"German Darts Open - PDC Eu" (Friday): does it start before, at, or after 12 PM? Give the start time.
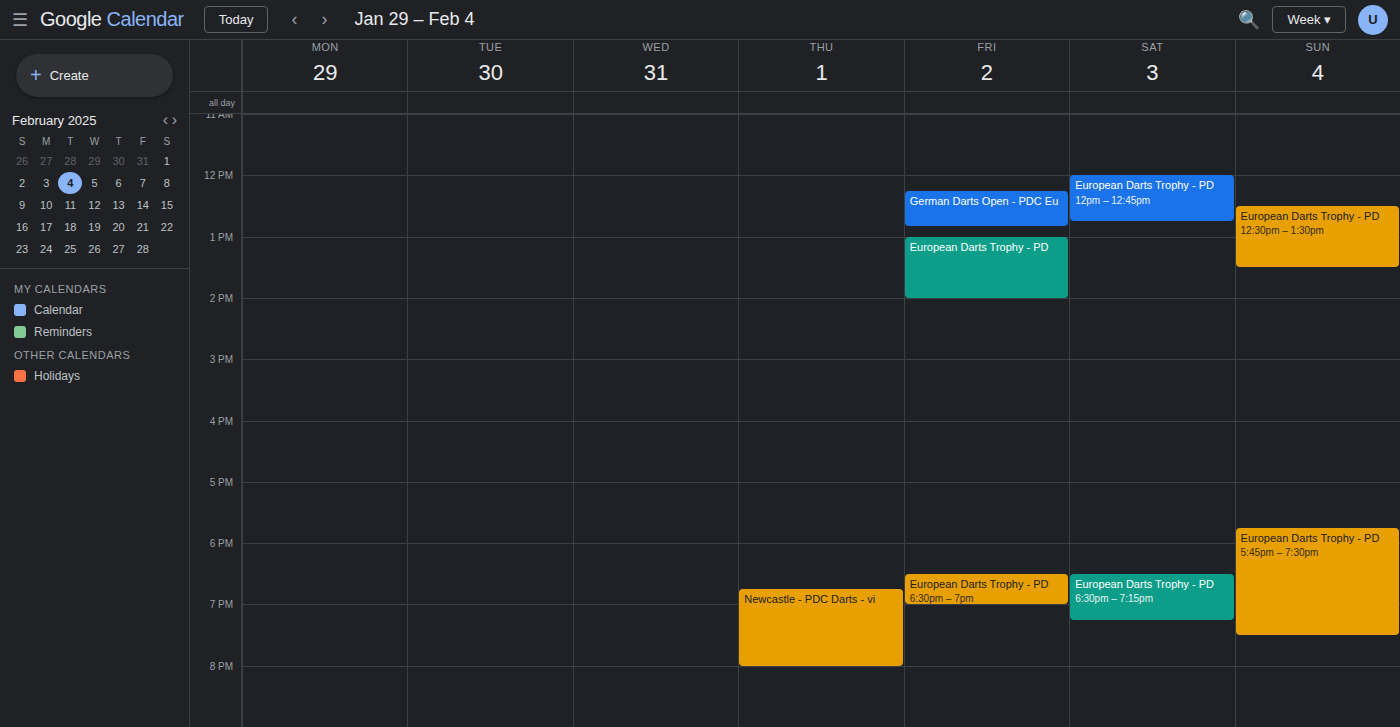
12:15 PM -- after 12 PM, 15 minutes below the 12 PM line.